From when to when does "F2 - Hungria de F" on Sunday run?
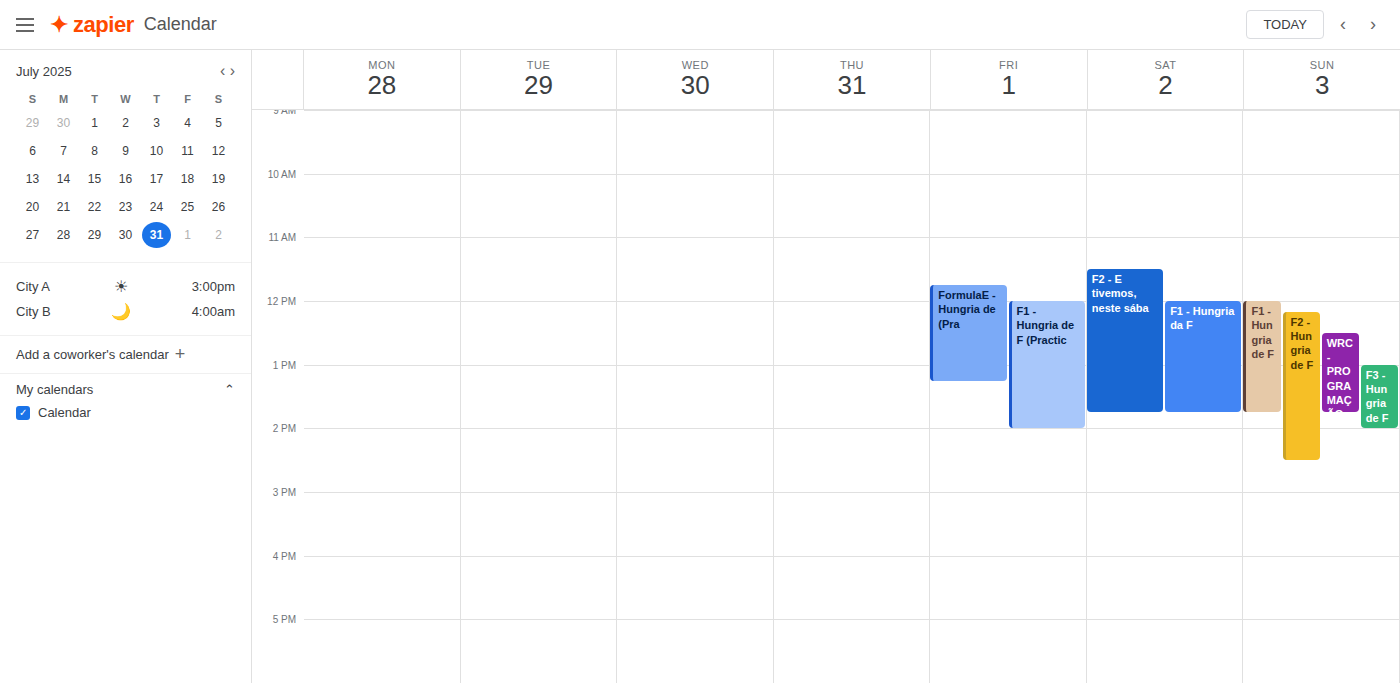
12:10 to 14:30